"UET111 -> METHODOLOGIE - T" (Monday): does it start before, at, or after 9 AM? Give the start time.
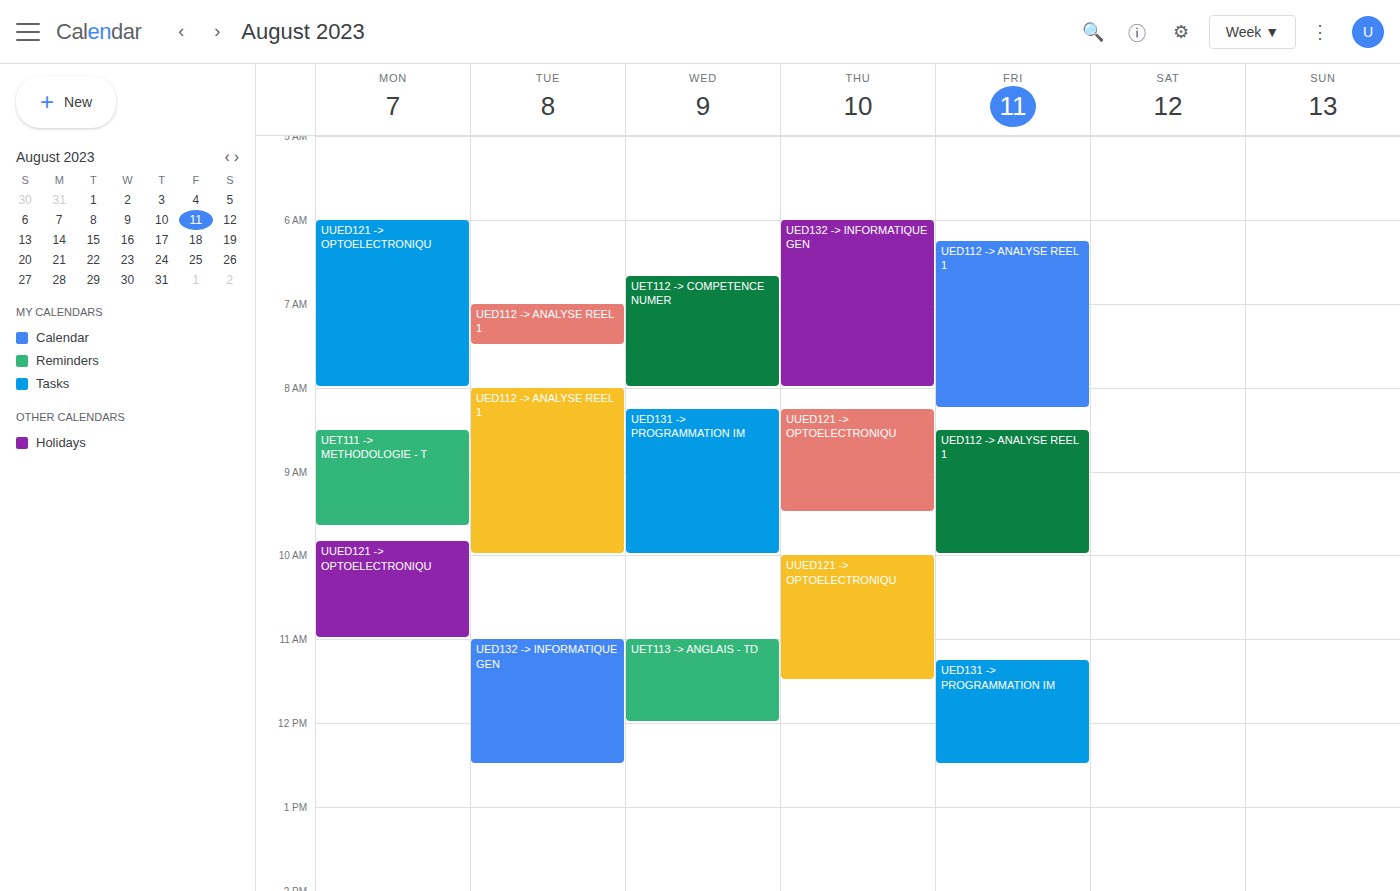
8:30 AM -- before 9 AM, 30 minutes above the 9 AM line.